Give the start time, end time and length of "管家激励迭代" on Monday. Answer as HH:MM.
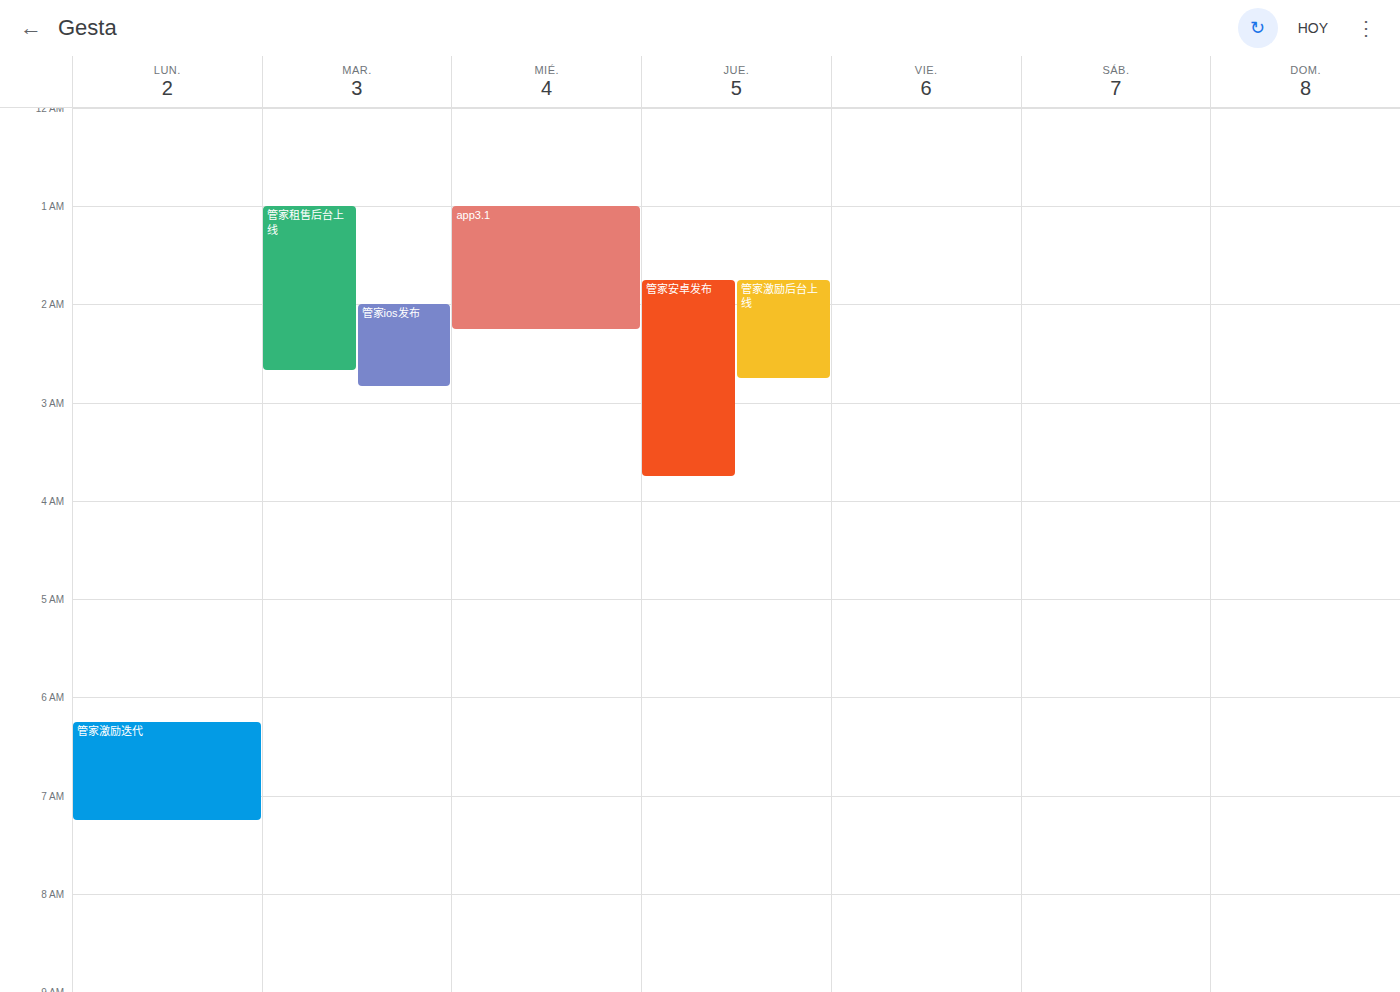
06:15 to 07:15, 1 hour